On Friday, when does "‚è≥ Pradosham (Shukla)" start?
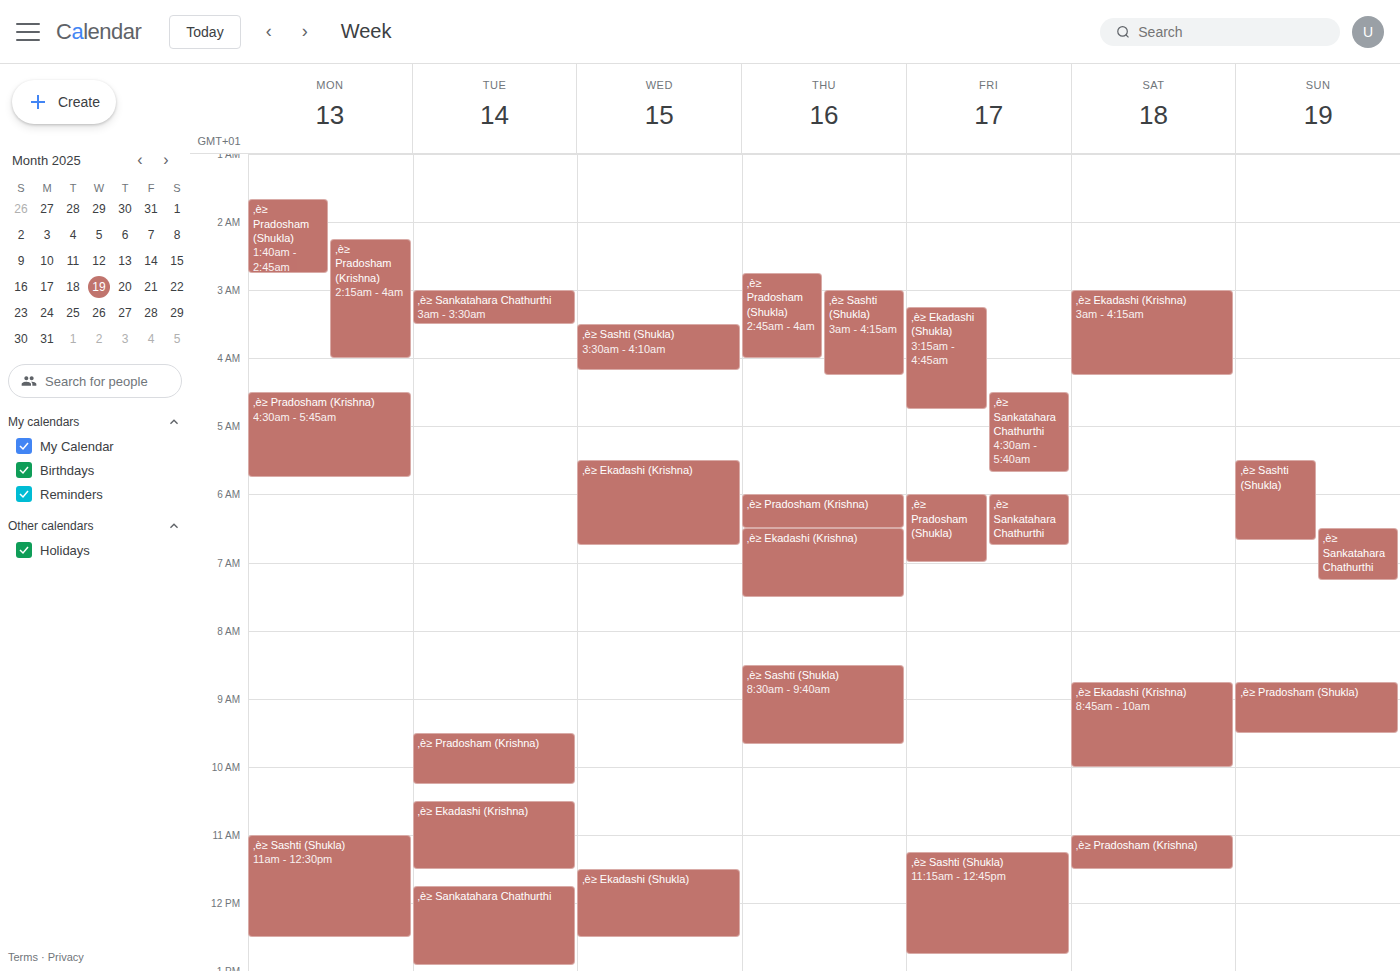
6:00 AM